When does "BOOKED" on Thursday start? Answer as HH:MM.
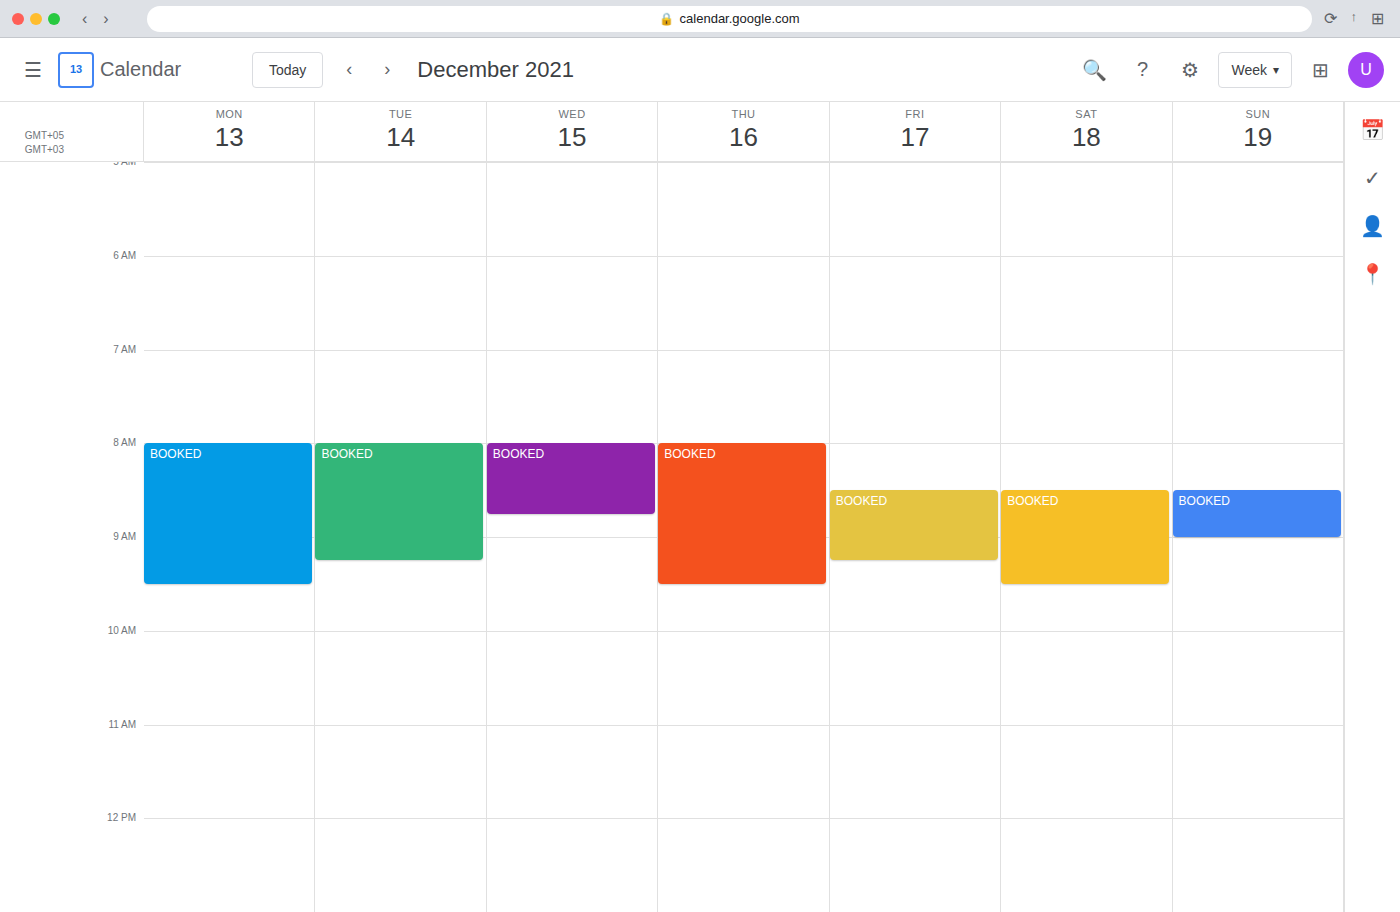
08:00